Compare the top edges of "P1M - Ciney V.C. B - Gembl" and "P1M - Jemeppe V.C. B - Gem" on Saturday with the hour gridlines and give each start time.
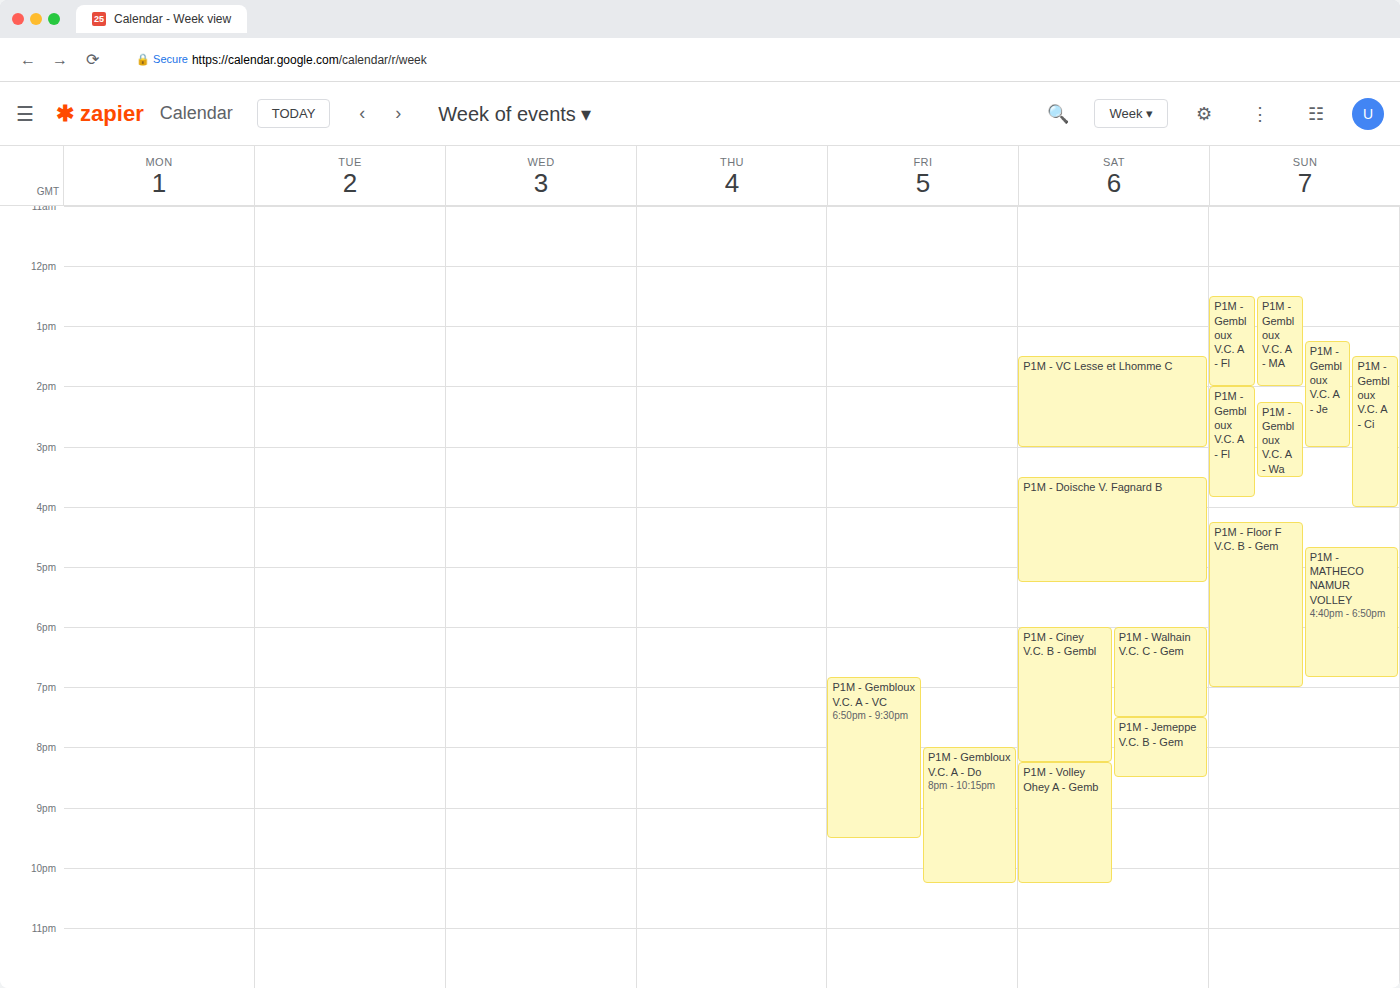
"P1M - Ciney V.C. B - Gembl": 6:00 PM, exactly on the 6 PM line. "P1M - Jemeppe V.C. B - Gem": 7:30 PM, halfway between the 7 PM and 8 PM lines.